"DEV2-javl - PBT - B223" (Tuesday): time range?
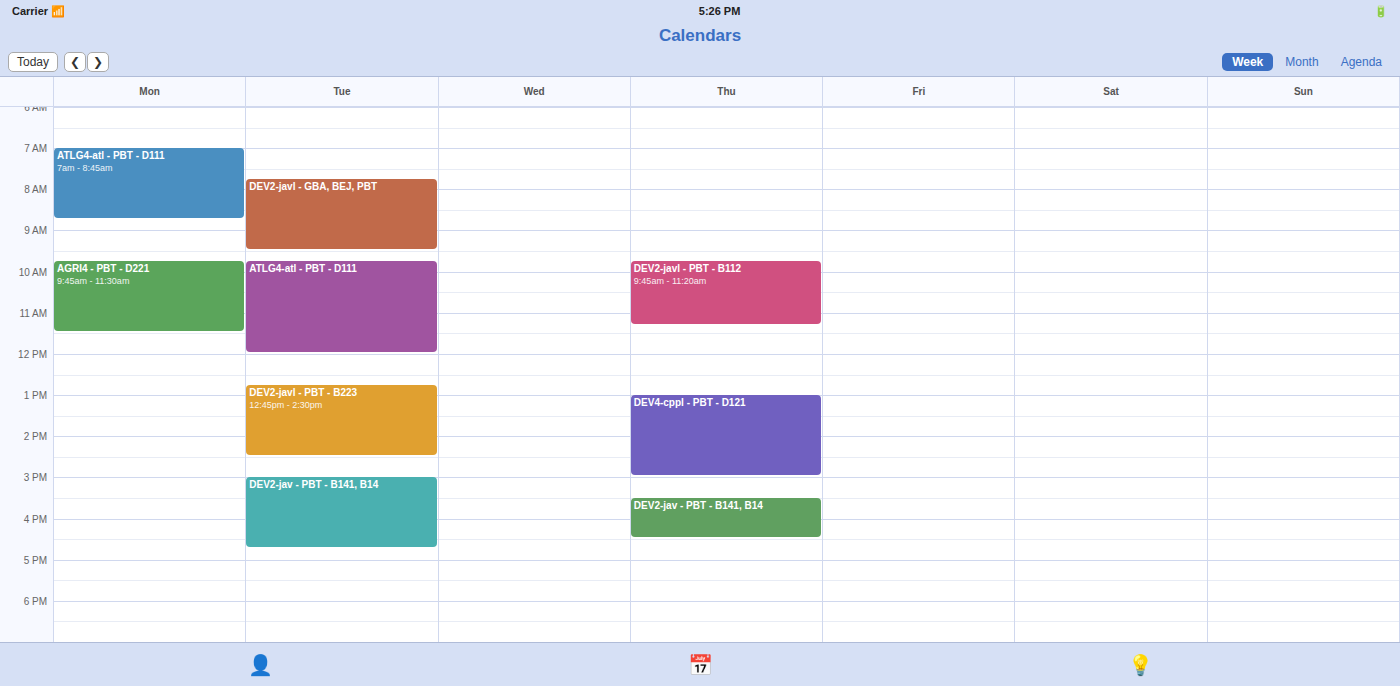
12:45 PM to 2:30 PM